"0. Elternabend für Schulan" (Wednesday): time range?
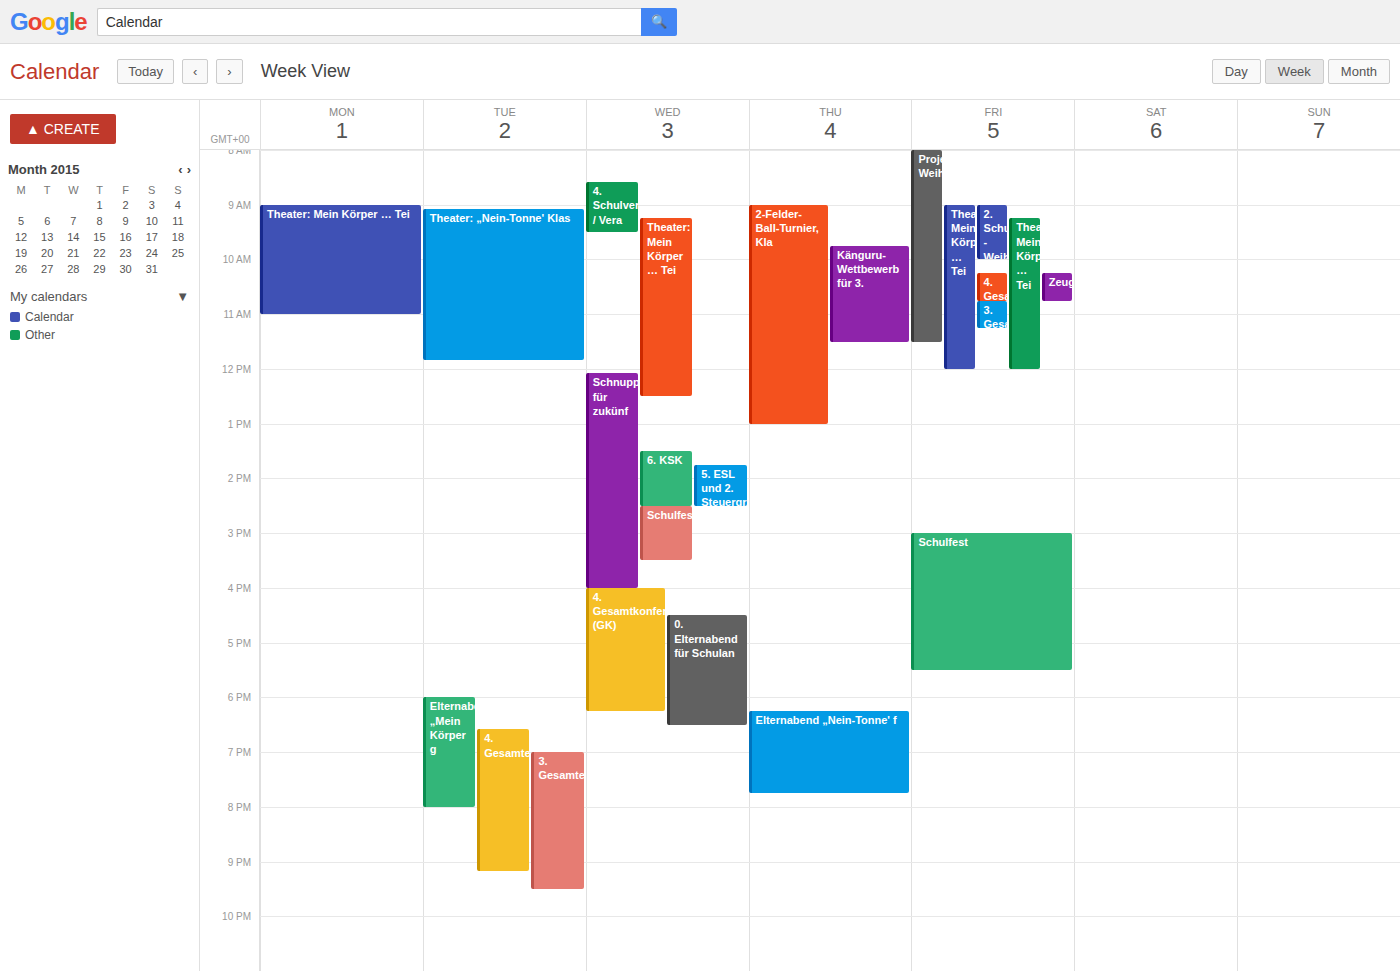
4:30 PM to 6:30 PM